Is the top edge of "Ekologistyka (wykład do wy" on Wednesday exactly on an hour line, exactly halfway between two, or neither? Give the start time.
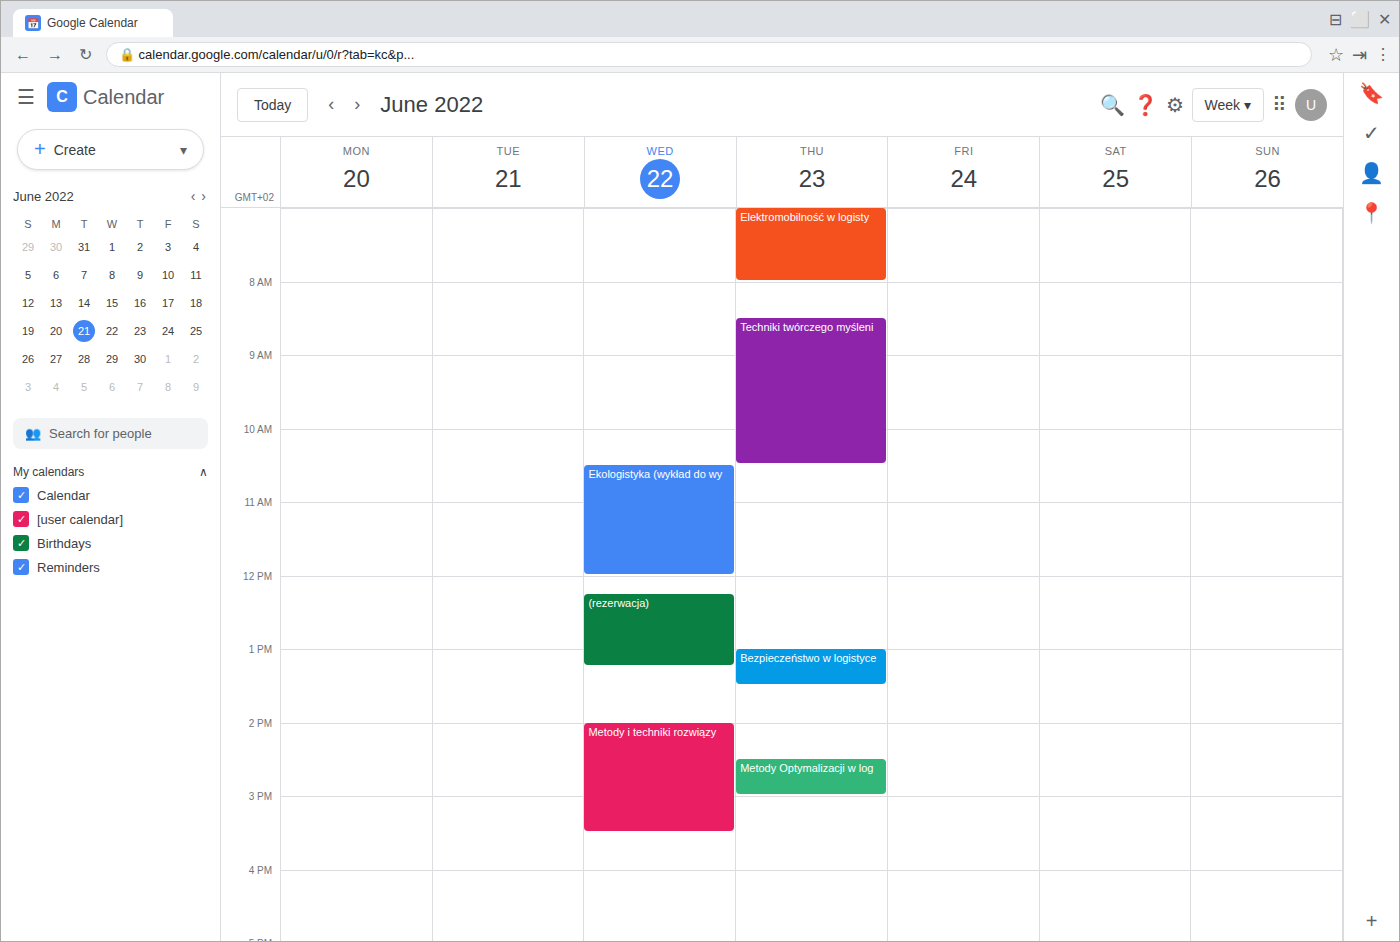
10:30 AM -- halfway between the 10 AM and 11 AM lines.